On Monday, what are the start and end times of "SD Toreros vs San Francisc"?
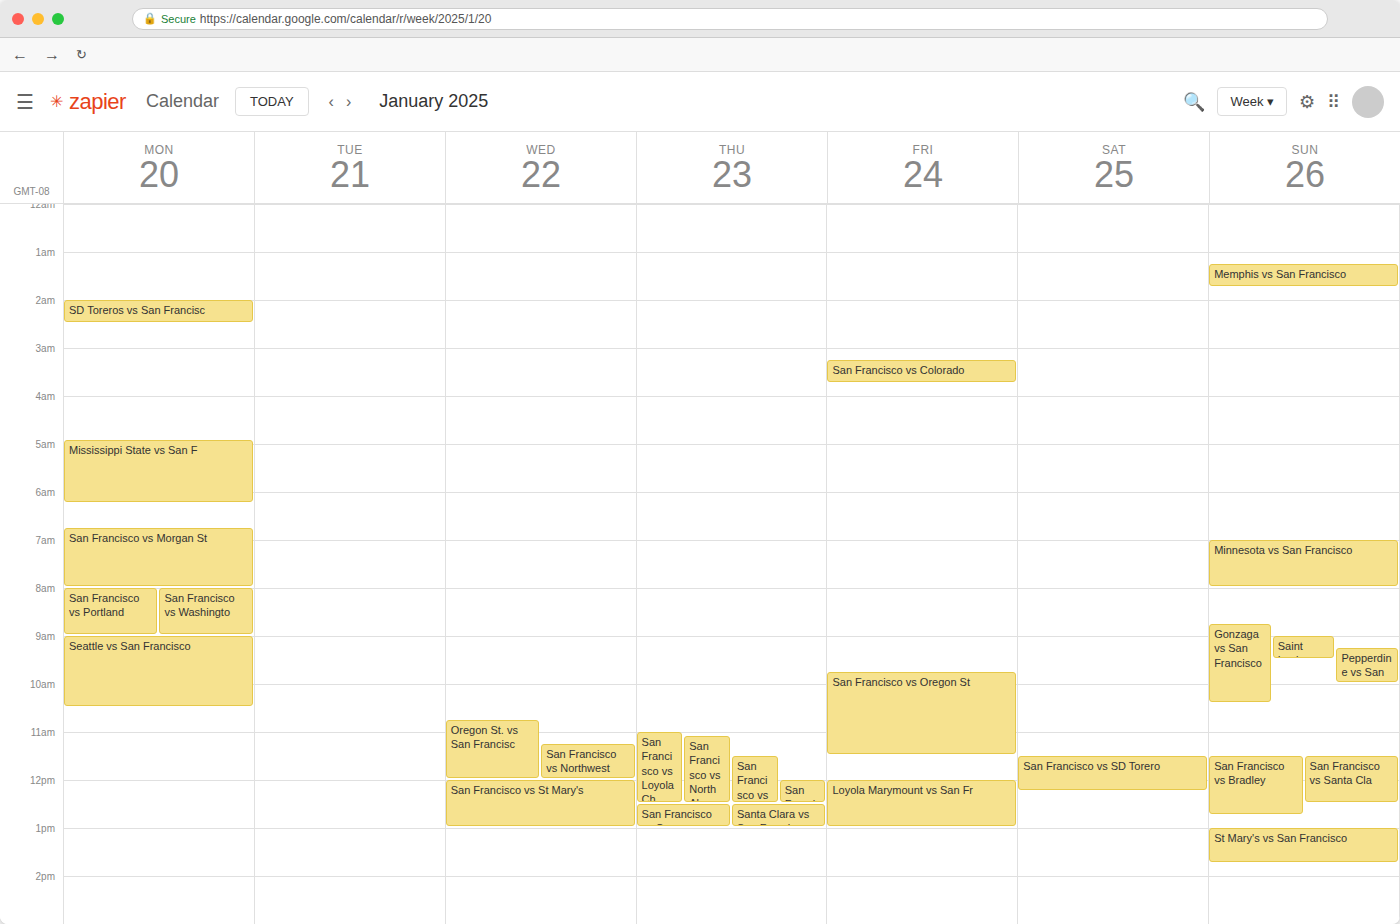
2:00 AM to 2:30 AM